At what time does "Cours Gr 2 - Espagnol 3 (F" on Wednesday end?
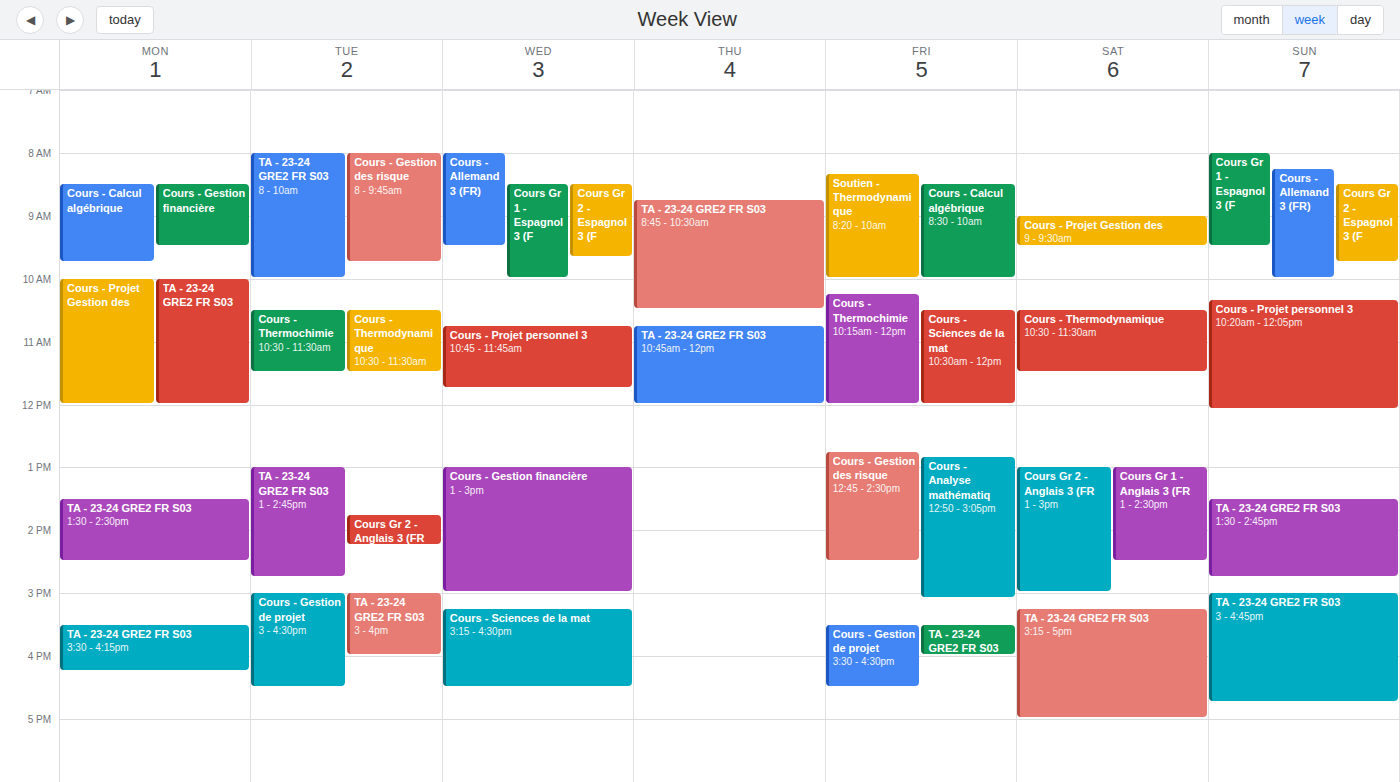
09:40